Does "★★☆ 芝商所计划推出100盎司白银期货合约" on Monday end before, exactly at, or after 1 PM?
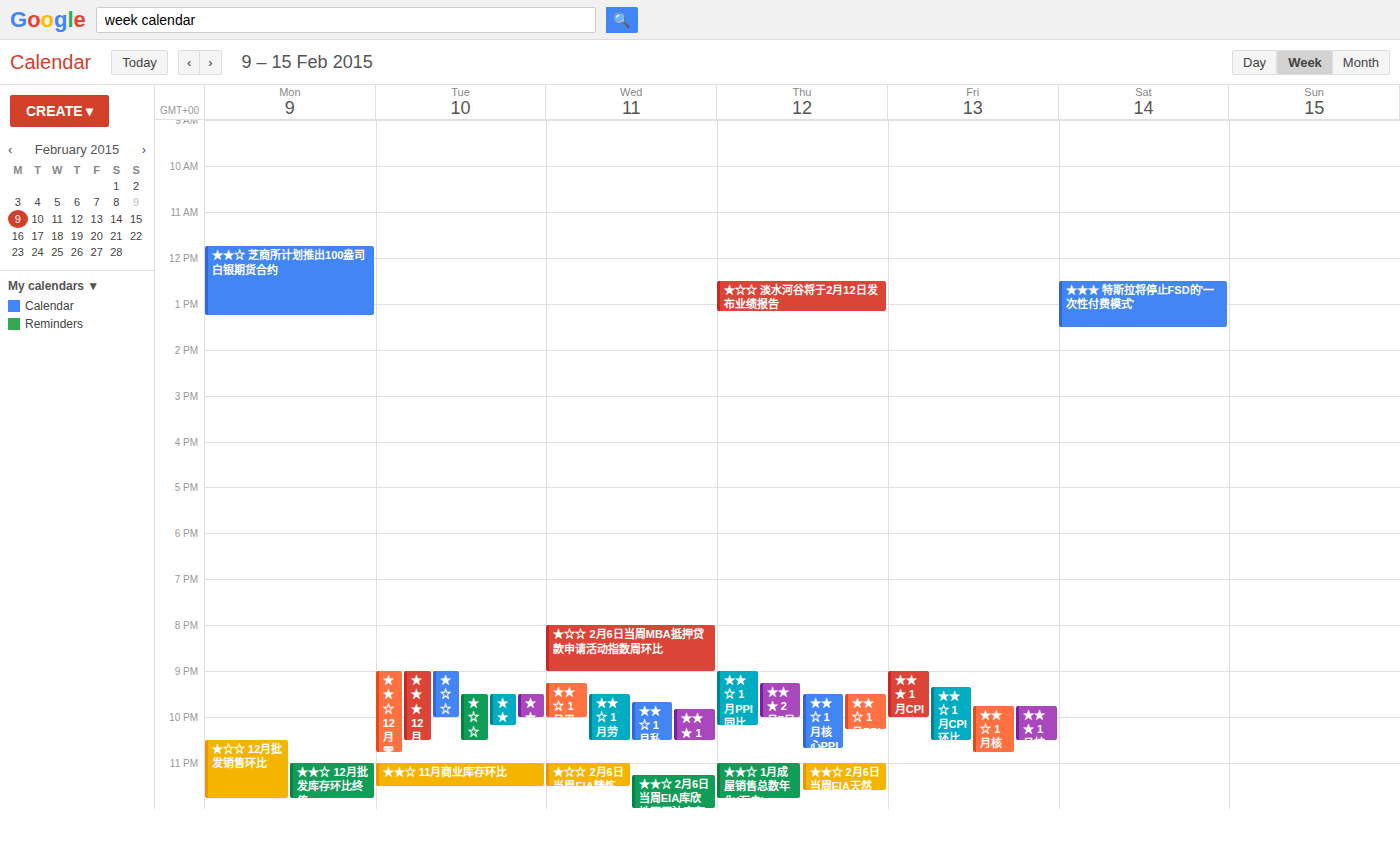
1:15 PM -- after 1 PM, 15 minutes below the 1 PM line.